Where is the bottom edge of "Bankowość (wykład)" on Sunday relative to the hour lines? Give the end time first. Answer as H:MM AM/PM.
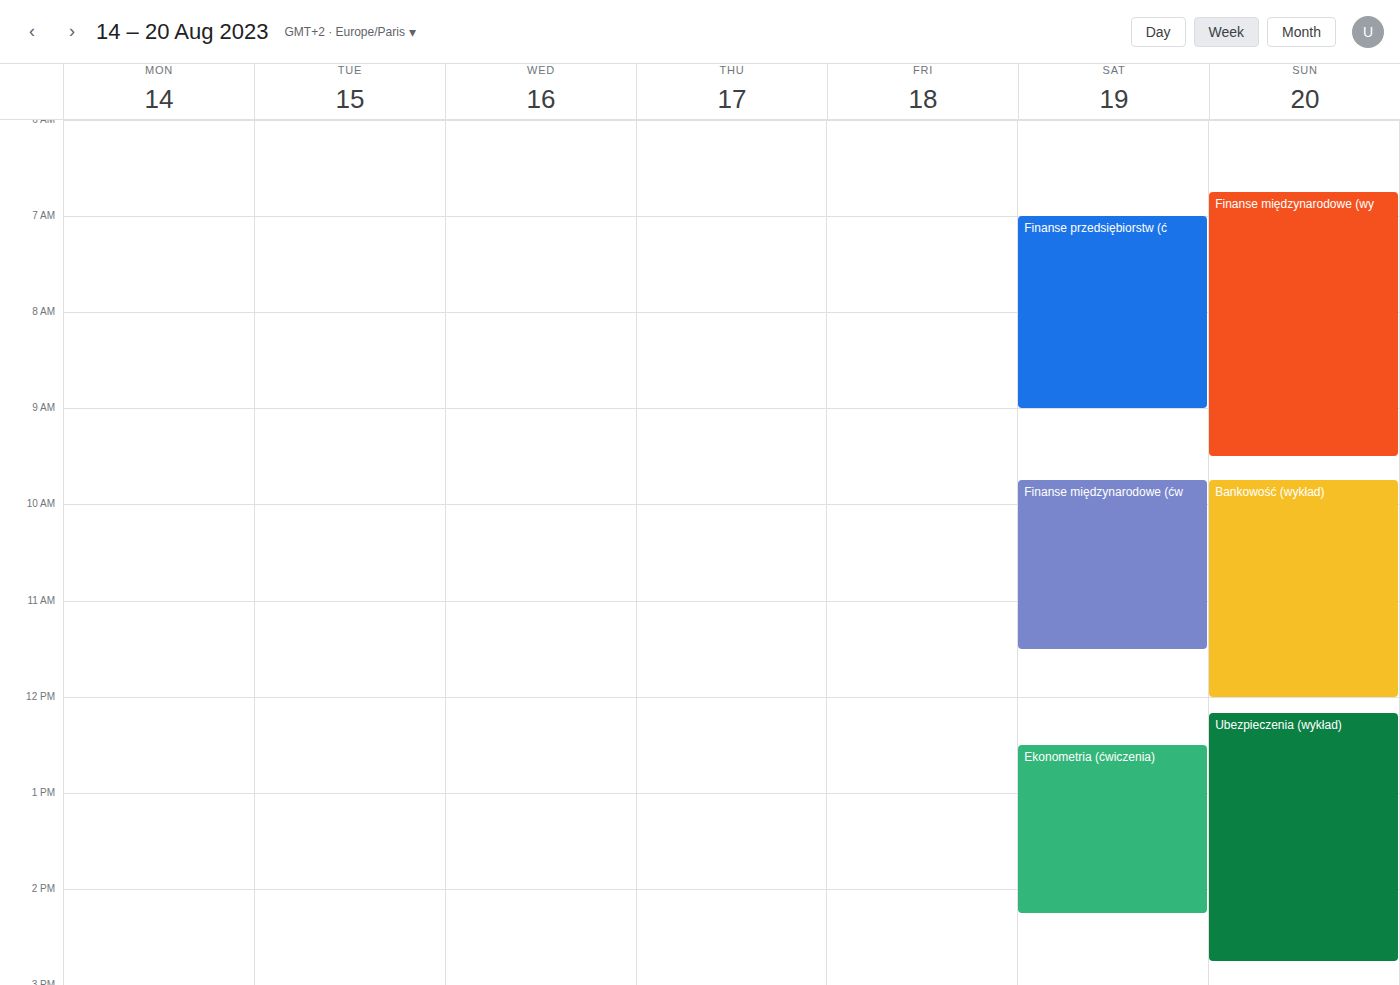
12:00 PM -- exactly on the 12 PM line.